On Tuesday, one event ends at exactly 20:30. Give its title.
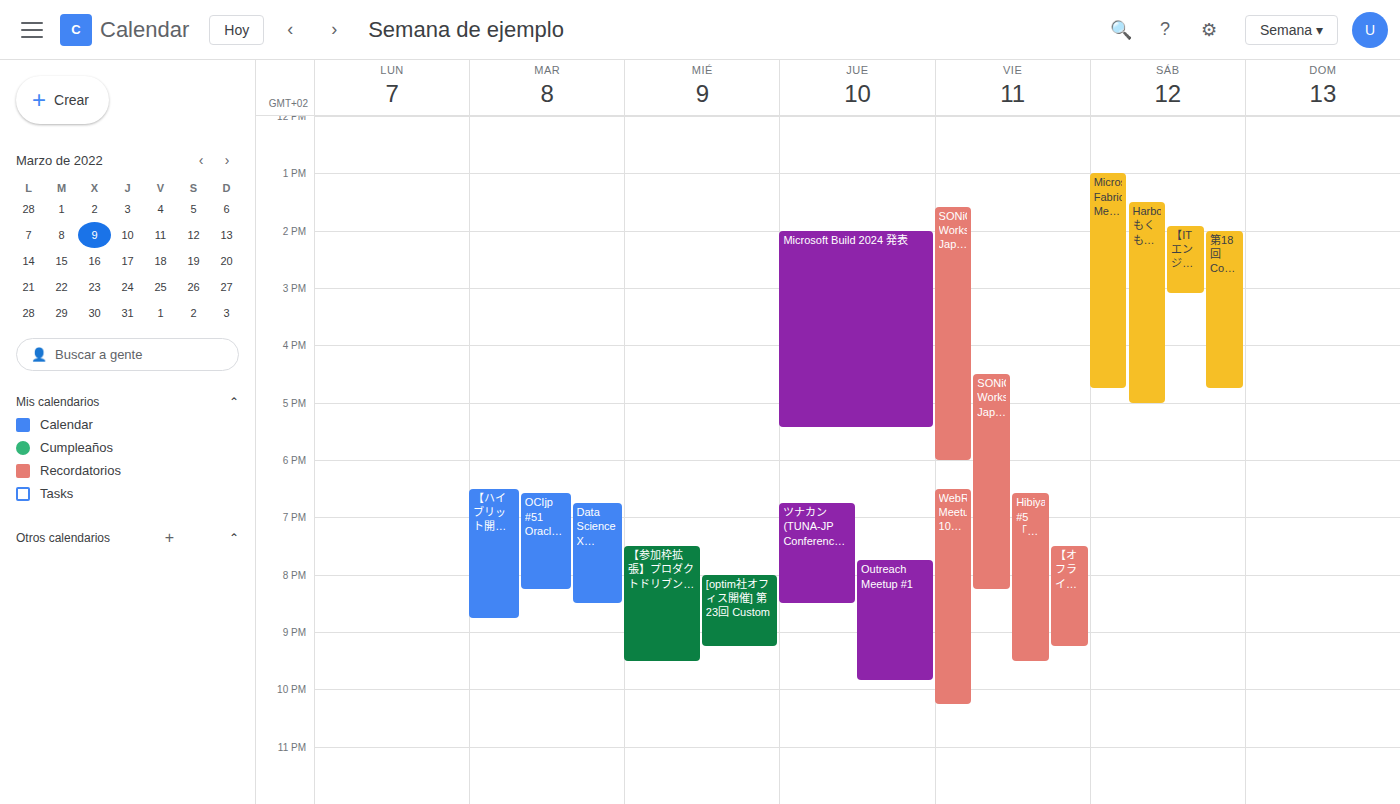
"Data Science X Meetup #3 ~"